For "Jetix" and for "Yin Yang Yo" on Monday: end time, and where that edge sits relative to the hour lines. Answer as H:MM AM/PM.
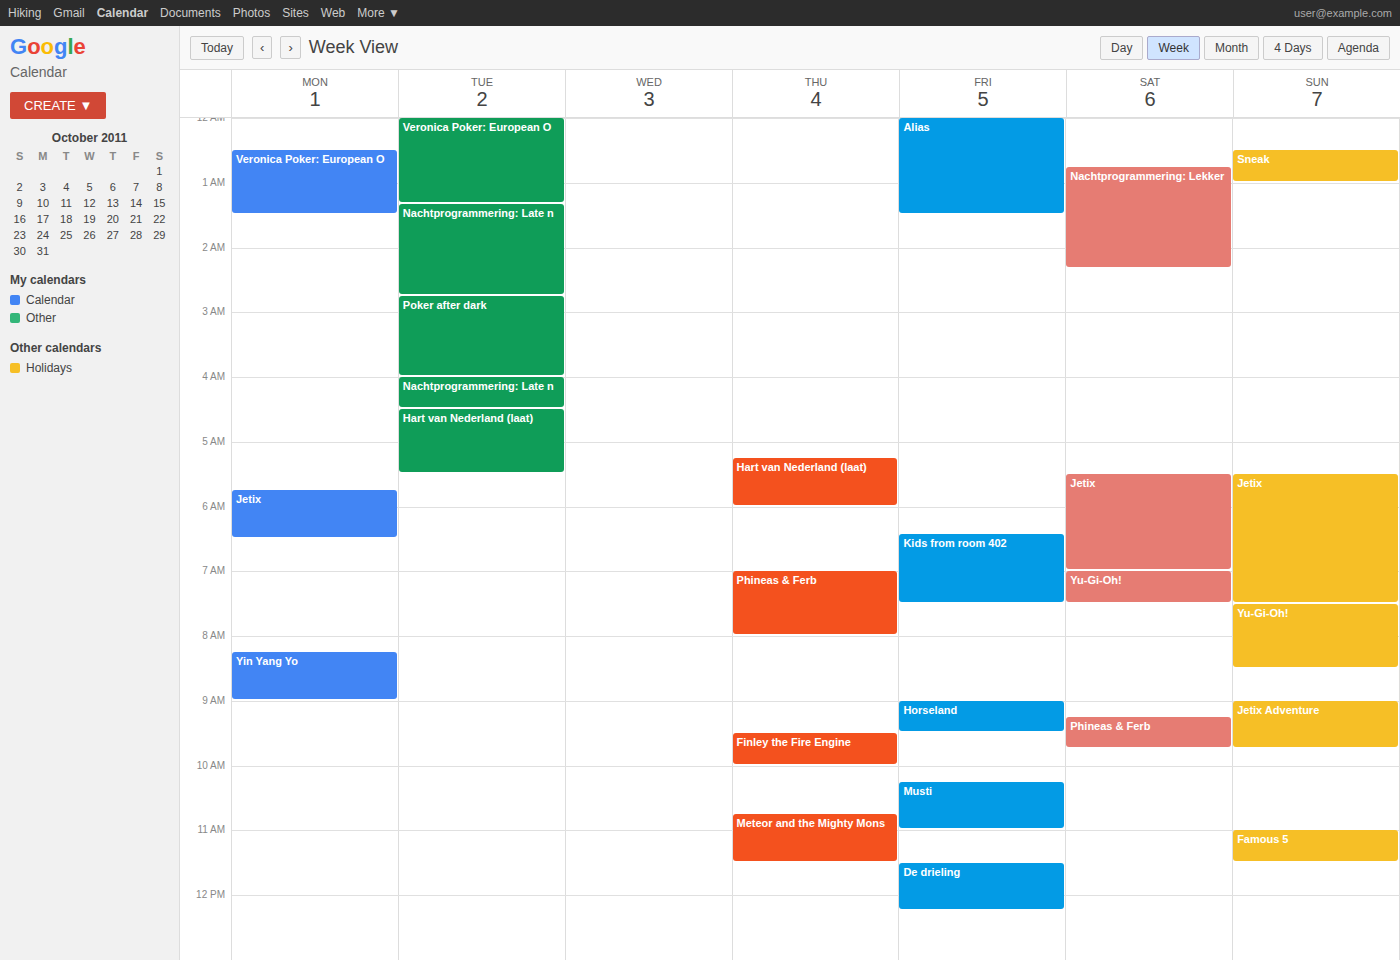
"Jetix": 6:30 AM, halfway between the 6 AM and 7 AM lines. "Yin Yang Yo": 9:00 AM, exactly on the 9 AM line.